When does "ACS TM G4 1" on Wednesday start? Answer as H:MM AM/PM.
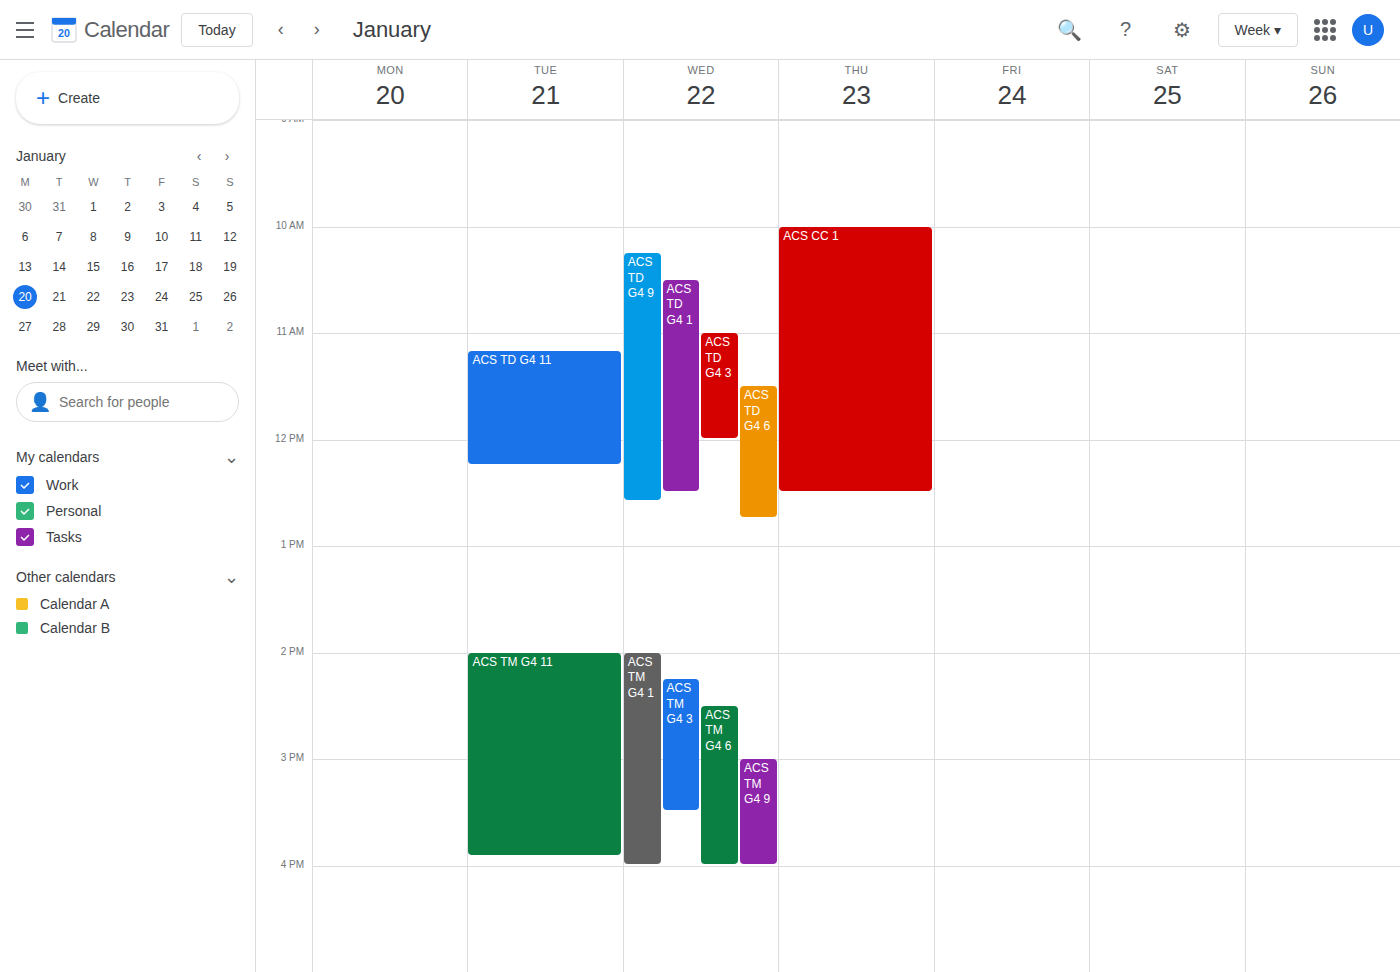
2:00 PM